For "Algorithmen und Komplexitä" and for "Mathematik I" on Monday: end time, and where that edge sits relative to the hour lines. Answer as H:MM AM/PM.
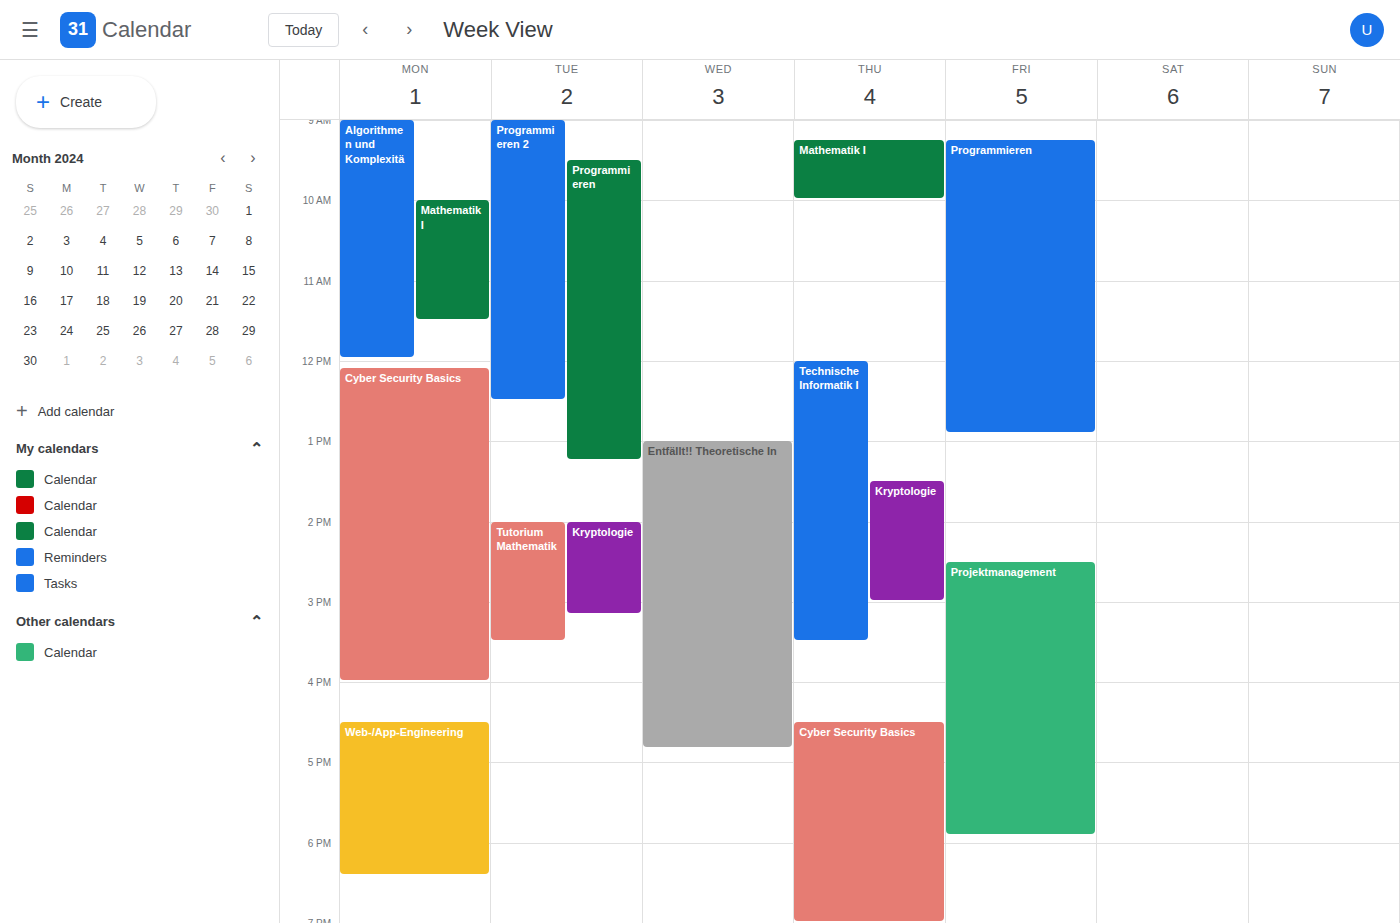
"Algorithmen und Komplexitä": 12:00 PM, exactly on the 12 PM line. "Mathematik I": 11:30 AM, halfway between the 11 AM and 12 PM lines.